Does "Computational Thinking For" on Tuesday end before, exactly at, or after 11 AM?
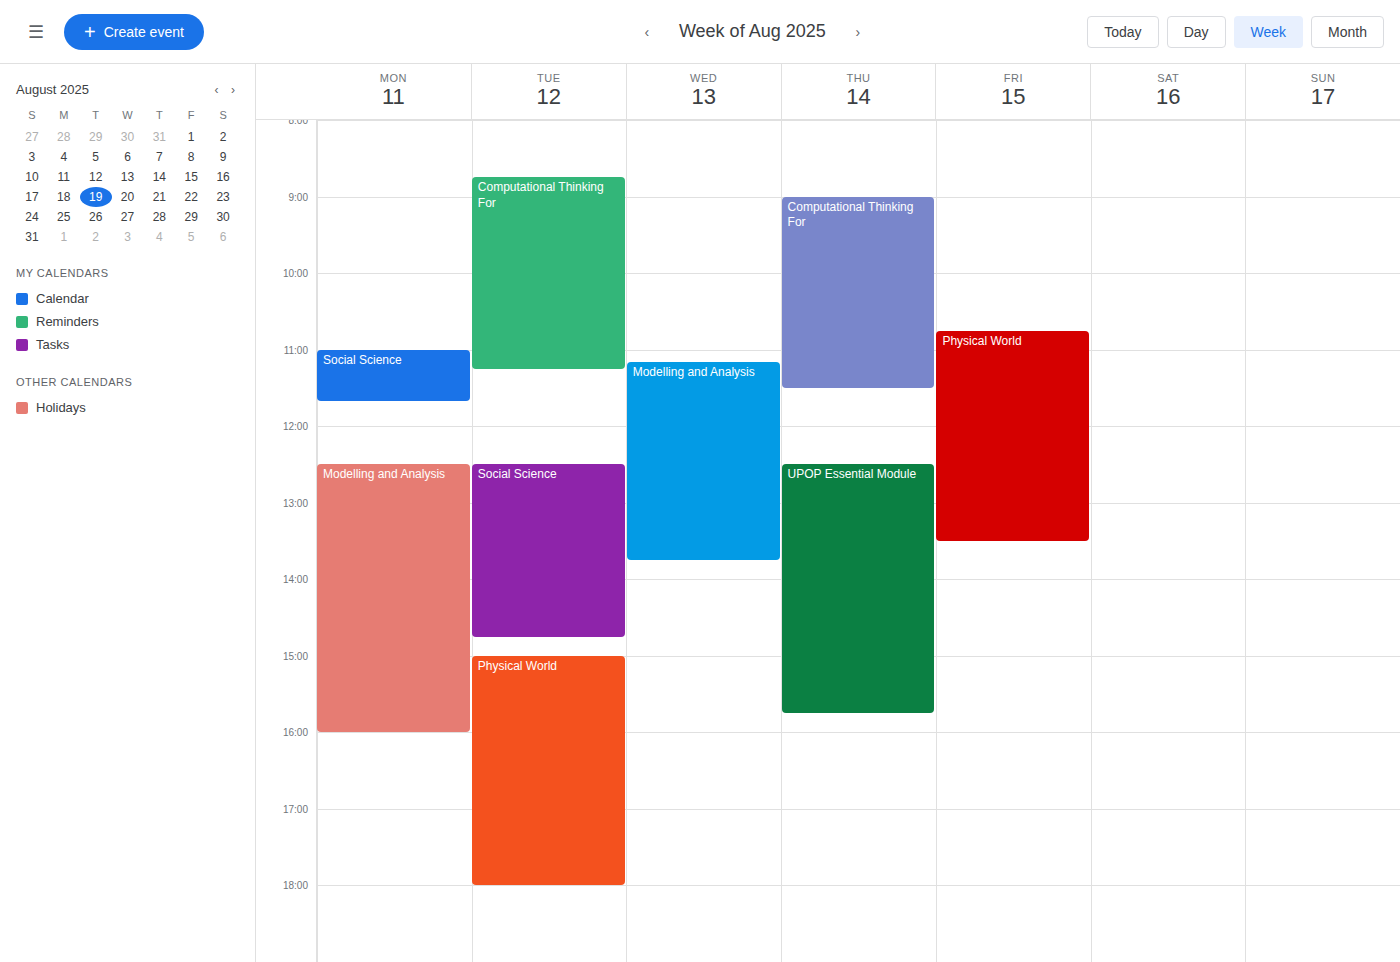
11:15 AM -- after 11 AM, 15 minutes below the 11 AM line.